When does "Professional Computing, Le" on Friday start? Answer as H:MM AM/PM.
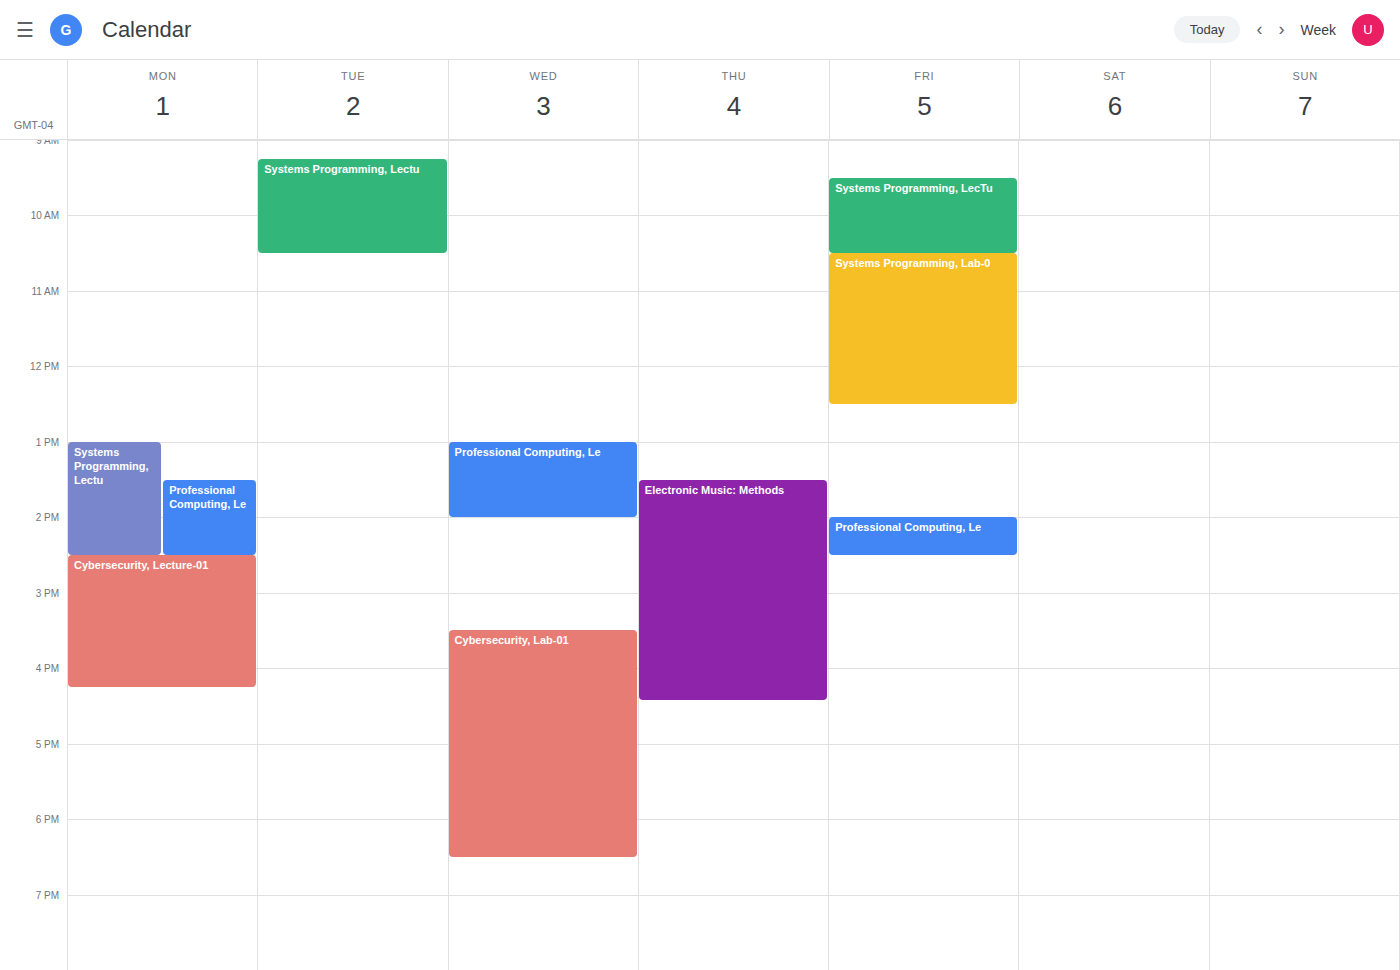
2:00 PM